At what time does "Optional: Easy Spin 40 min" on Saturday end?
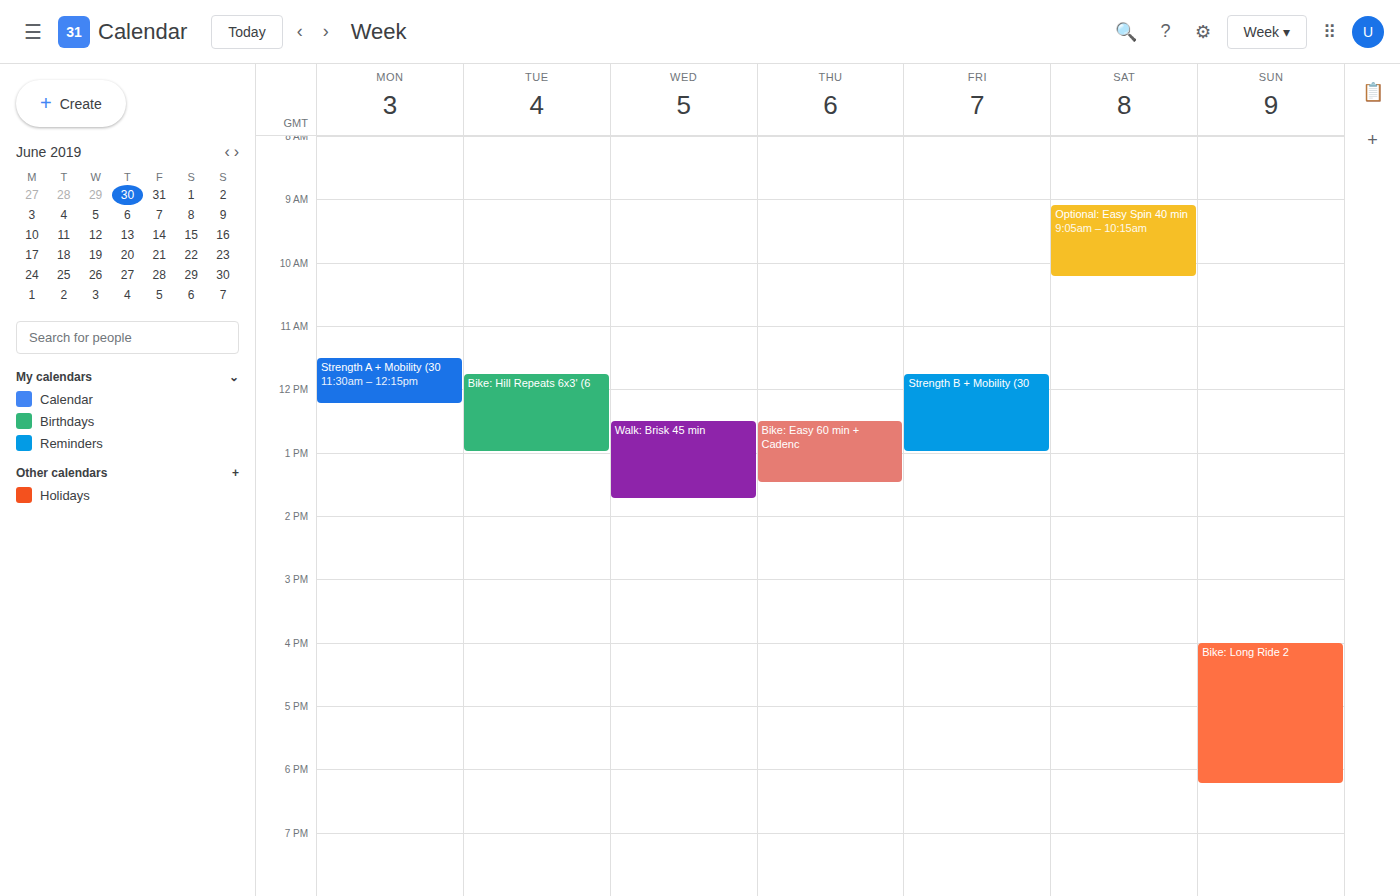
10:15 AM